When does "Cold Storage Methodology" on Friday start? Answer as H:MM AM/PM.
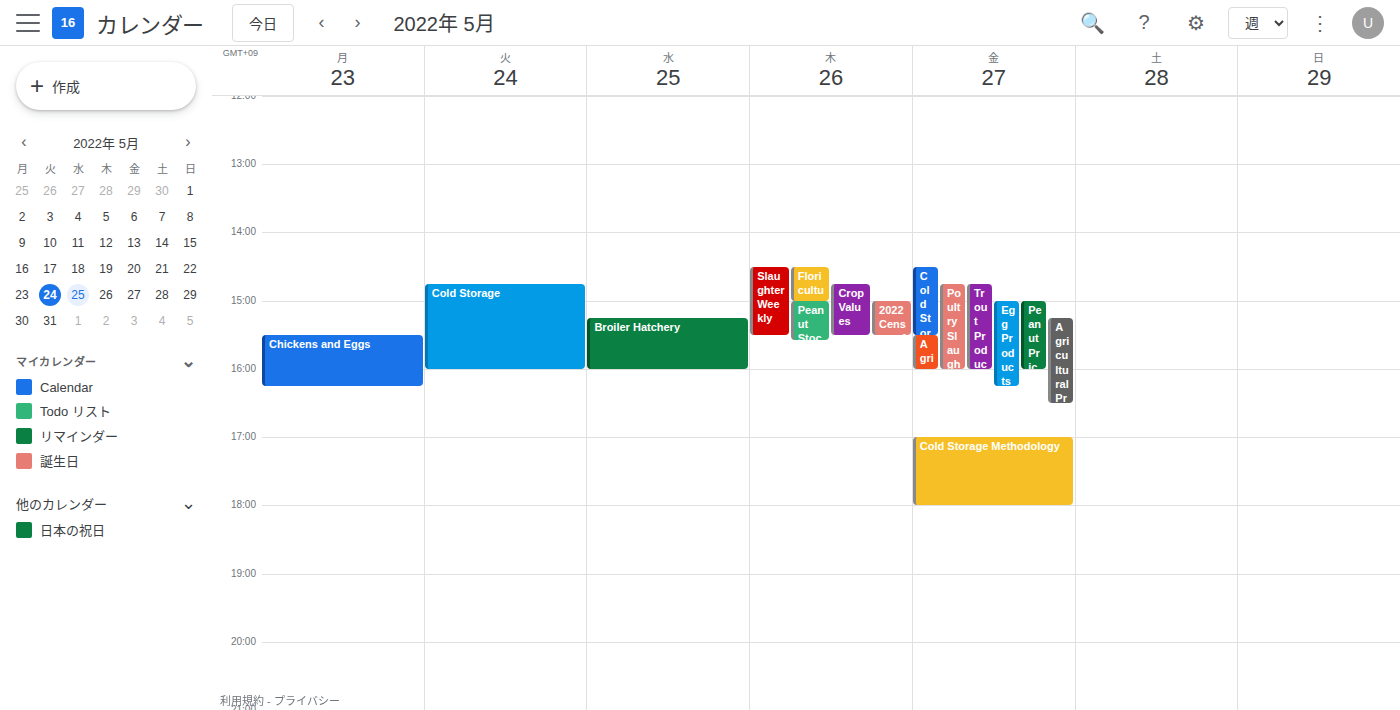
5:00 PM